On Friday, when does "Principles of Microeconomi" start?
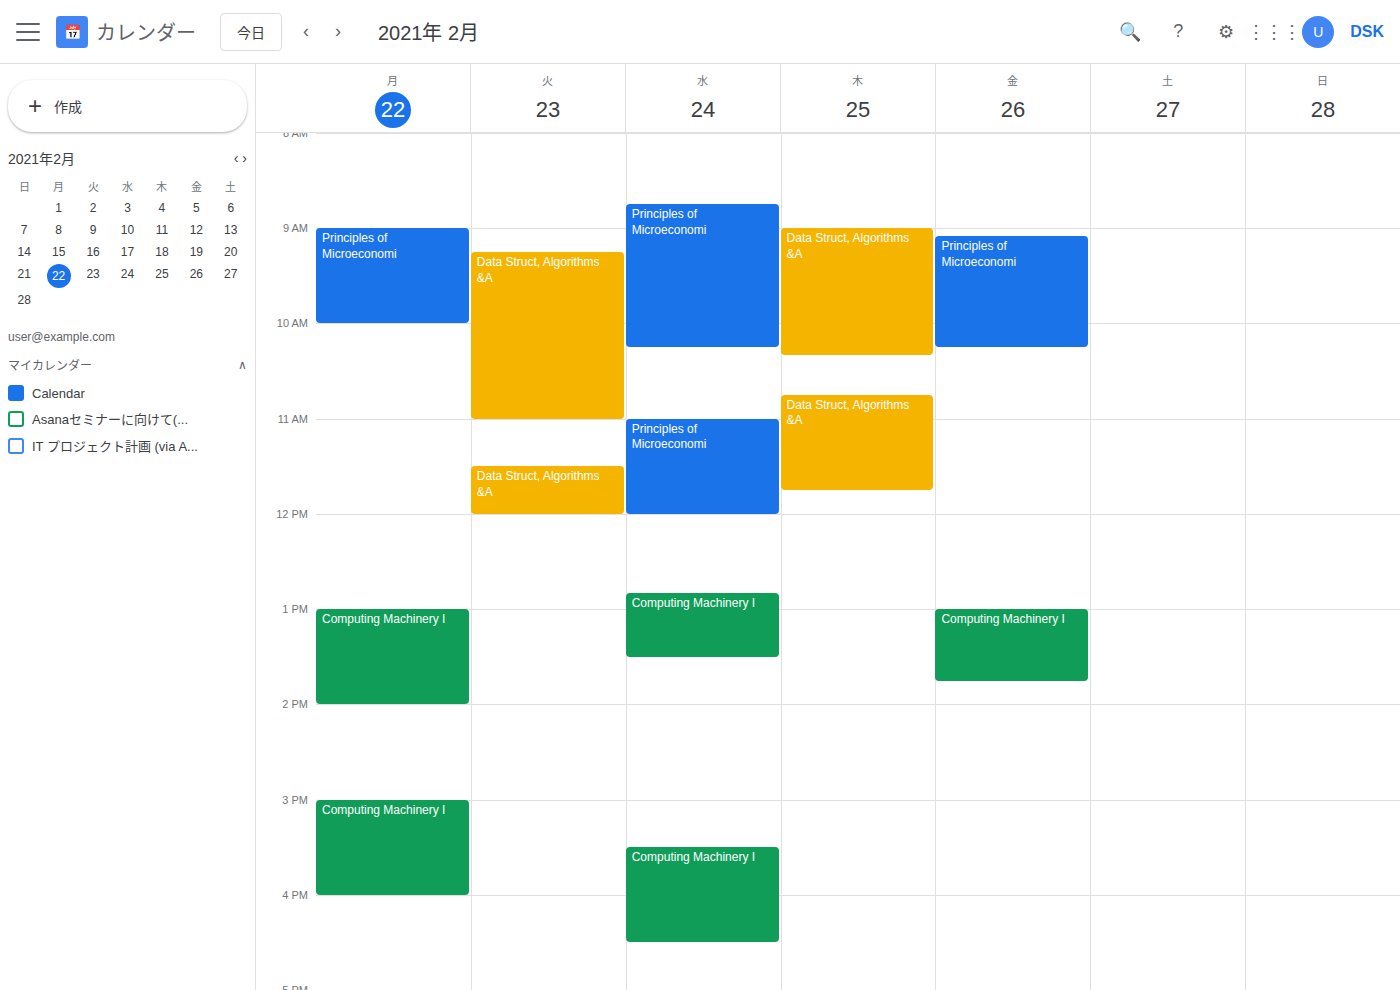
9:05 AM